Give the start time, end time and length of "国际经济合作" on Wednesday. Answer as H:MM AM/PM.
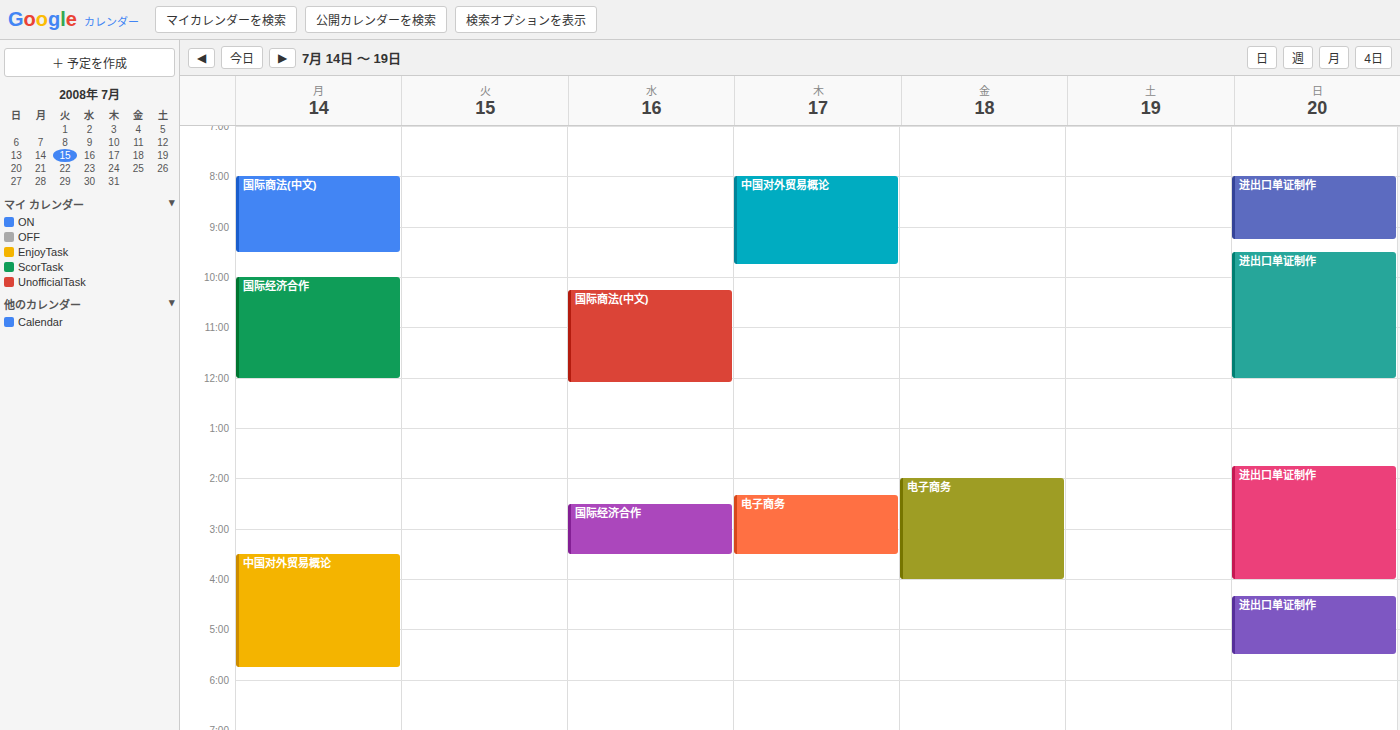
2:30 PM to 3:30 PM, 1 hour